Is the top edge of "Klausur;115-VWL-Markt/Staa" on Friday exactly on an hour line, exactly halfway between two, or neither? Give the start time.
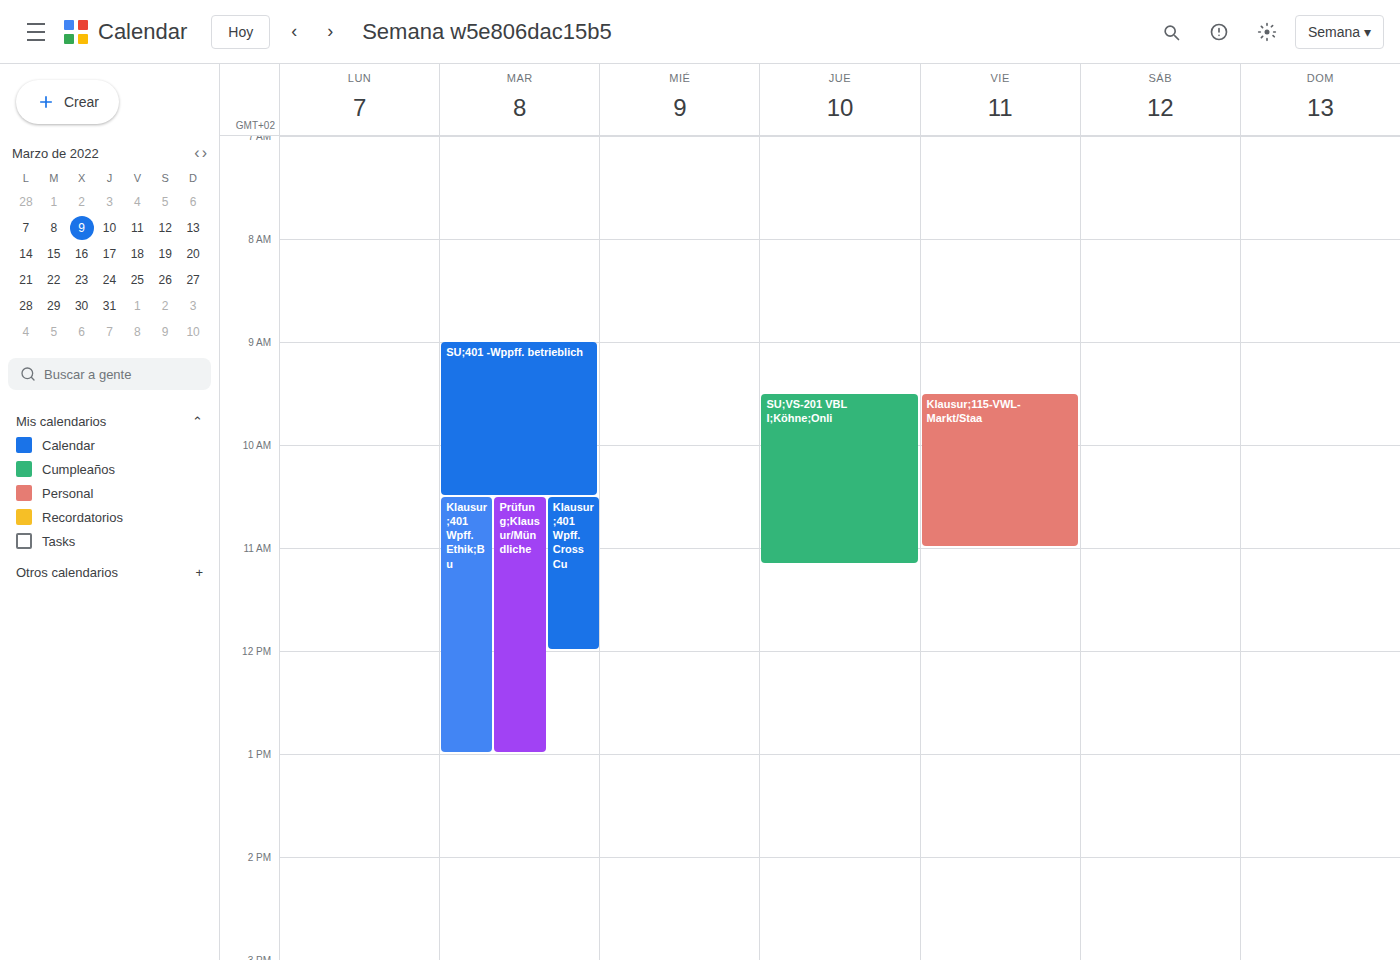
09:30 -- halfway between the 09:00 and 10:00 lines.